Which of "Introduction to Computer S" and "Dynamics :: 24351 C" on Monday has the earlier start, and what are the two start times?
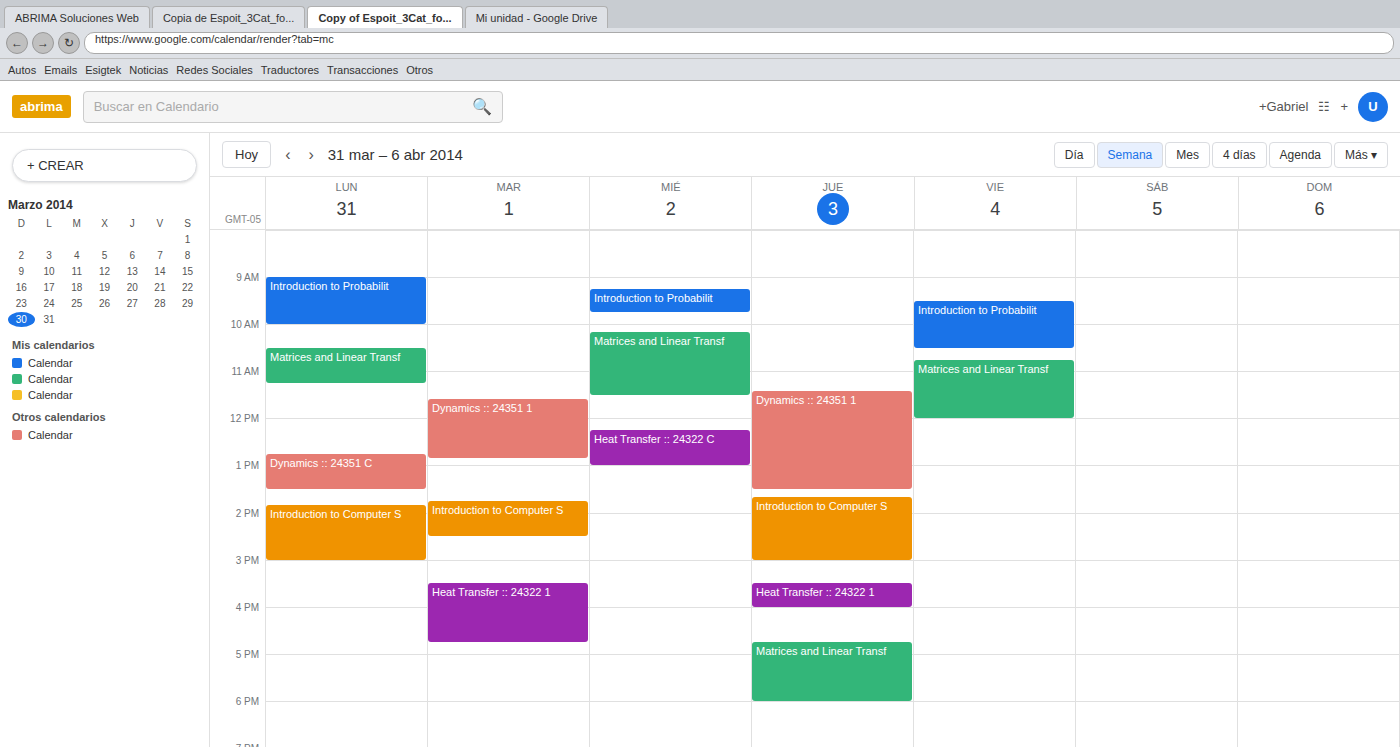
"Dynamics :: 24351 C" 12:45; "Introduction to Computer S" 13:50.